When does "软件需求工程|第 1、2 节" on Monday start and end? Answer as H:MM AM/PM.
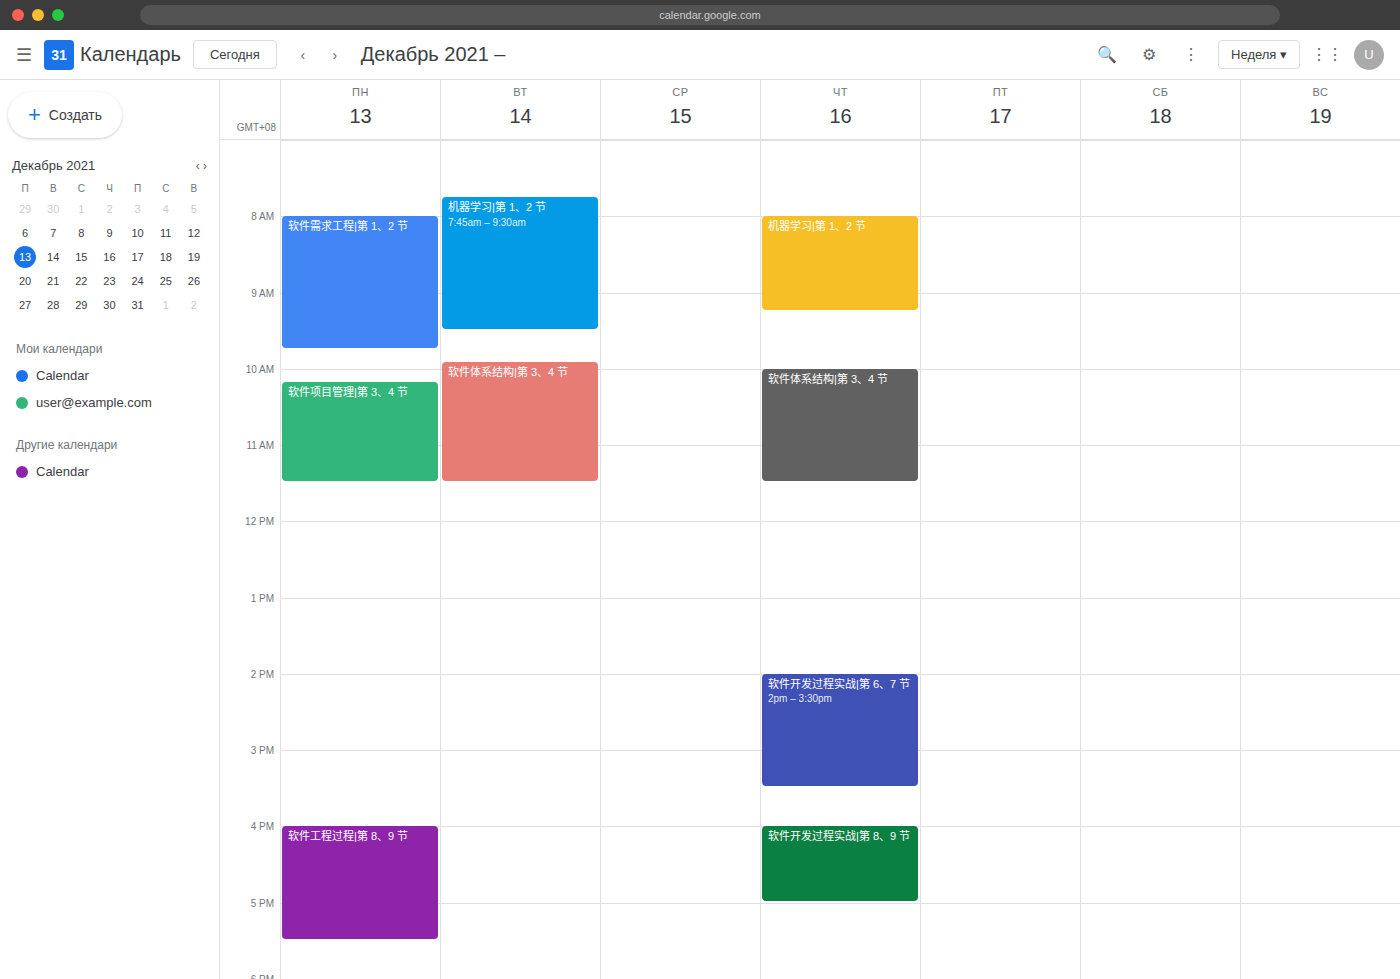
8:00 AM to 9:45 AM